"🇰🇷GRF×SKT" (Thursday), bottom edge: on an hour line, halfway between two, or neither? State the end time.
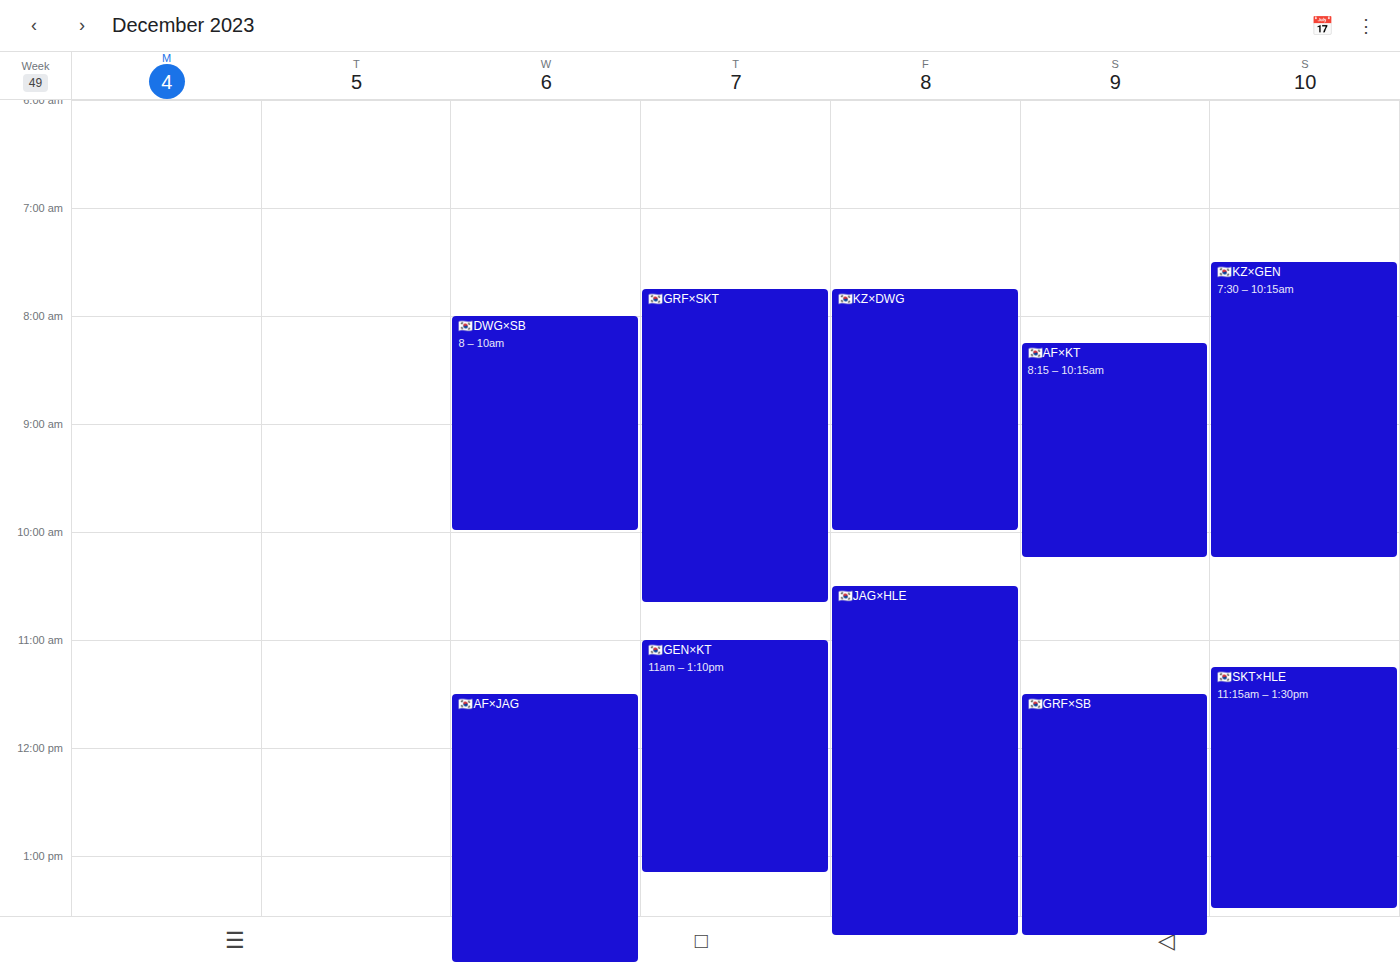
10:40 AM -- neither: 40 minutes below the 10 AM line and 20 minutes above the 11 AM line.